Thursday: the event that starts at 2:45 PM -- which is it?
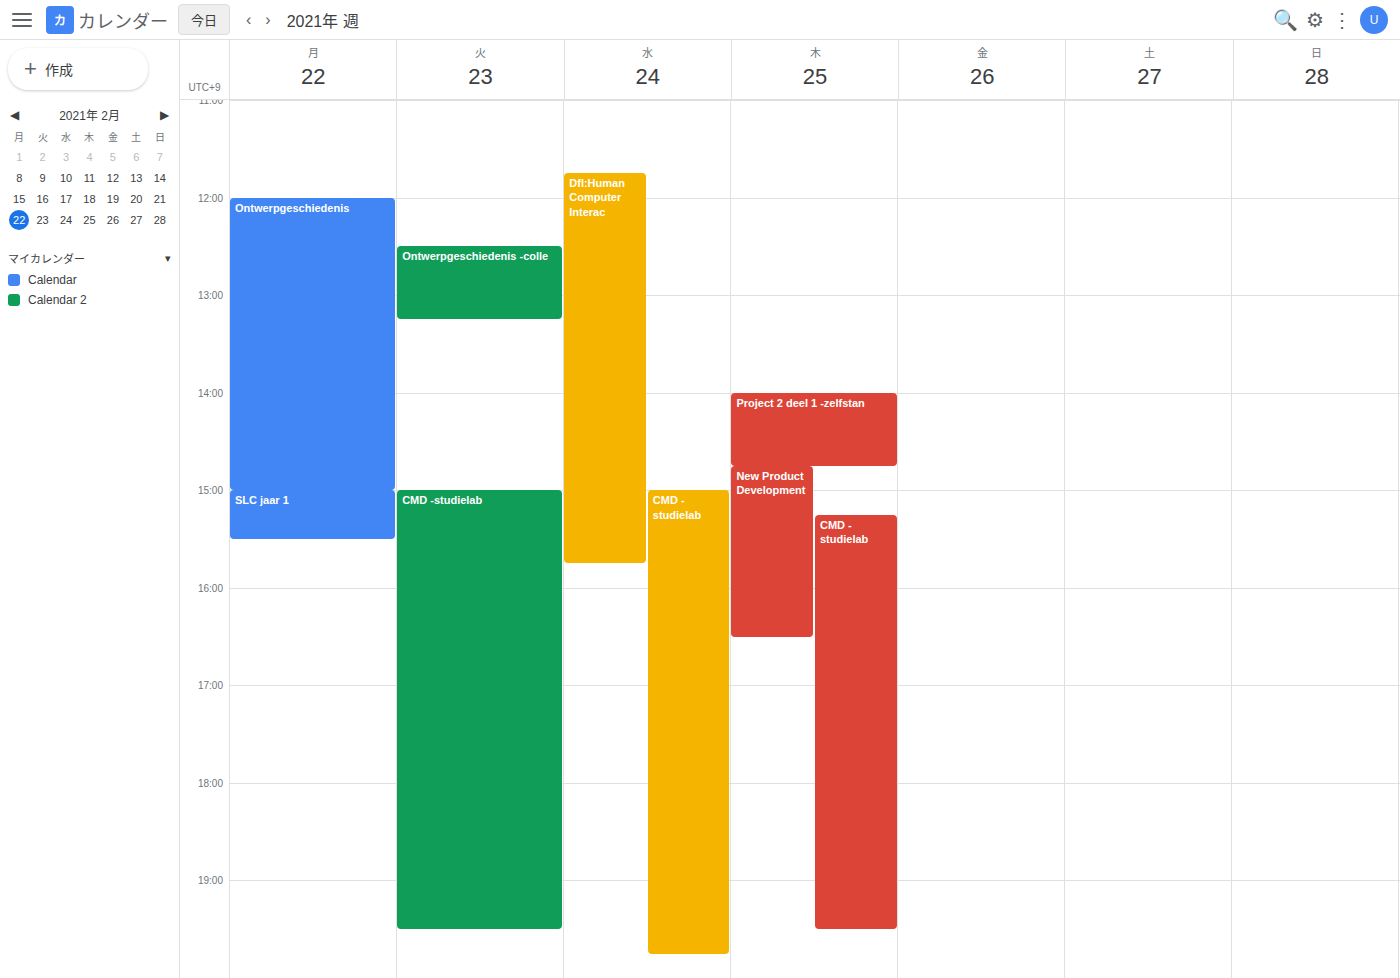
"New Product Development"